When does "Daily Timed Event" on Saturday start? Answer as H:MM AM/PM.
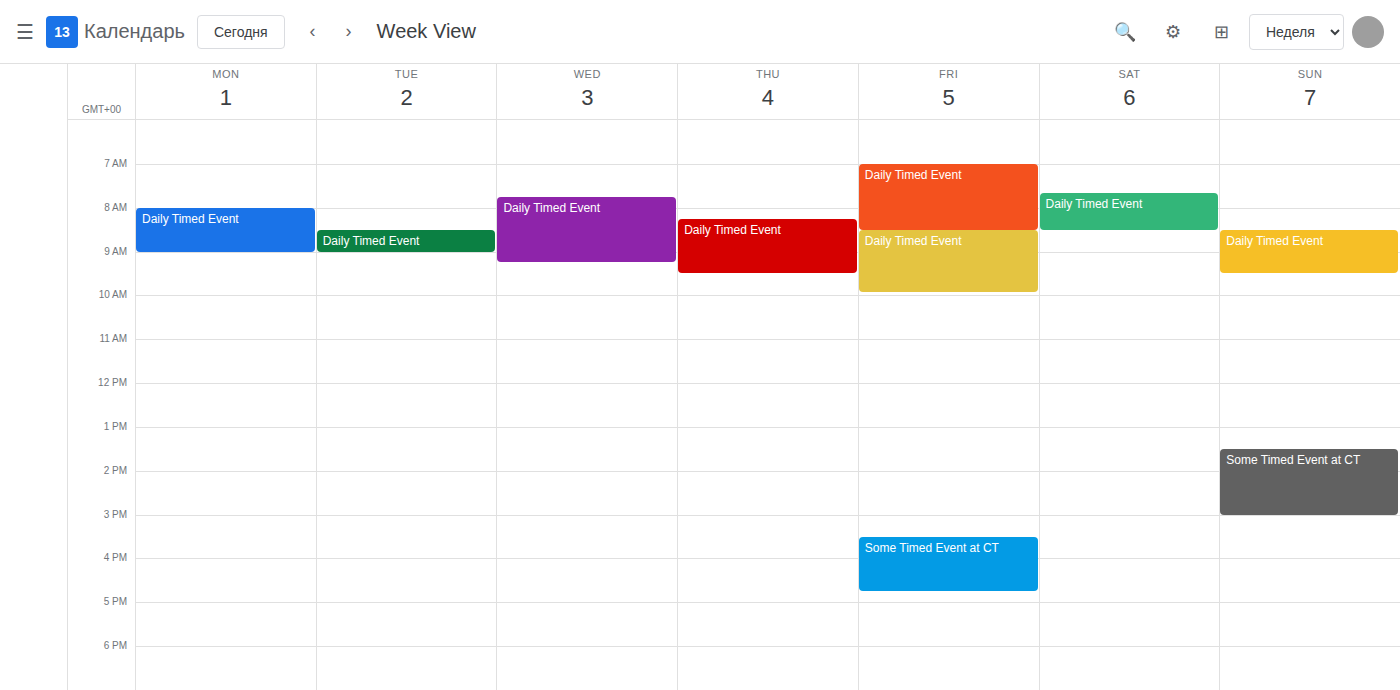
7:40 AM